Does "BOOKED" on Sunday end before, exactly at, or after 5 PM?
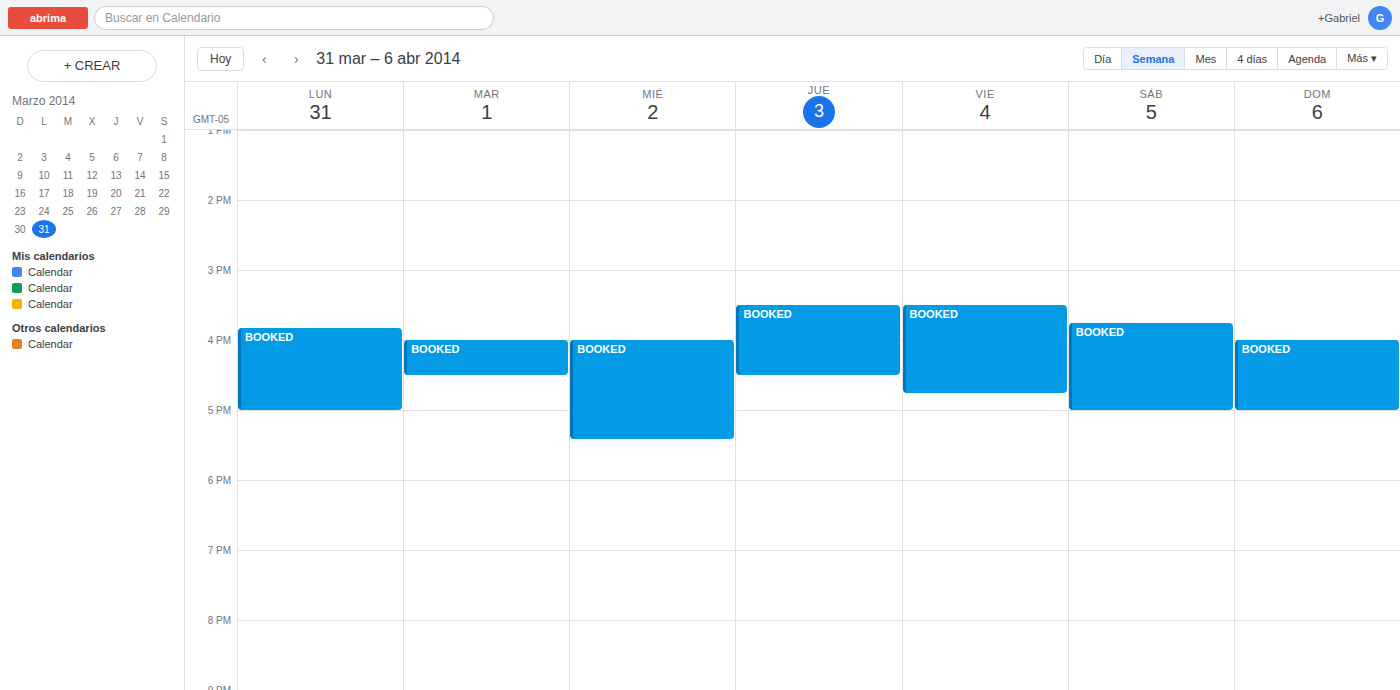
5:00 PM -- exactly at 5 PM, on the 5 PM line.